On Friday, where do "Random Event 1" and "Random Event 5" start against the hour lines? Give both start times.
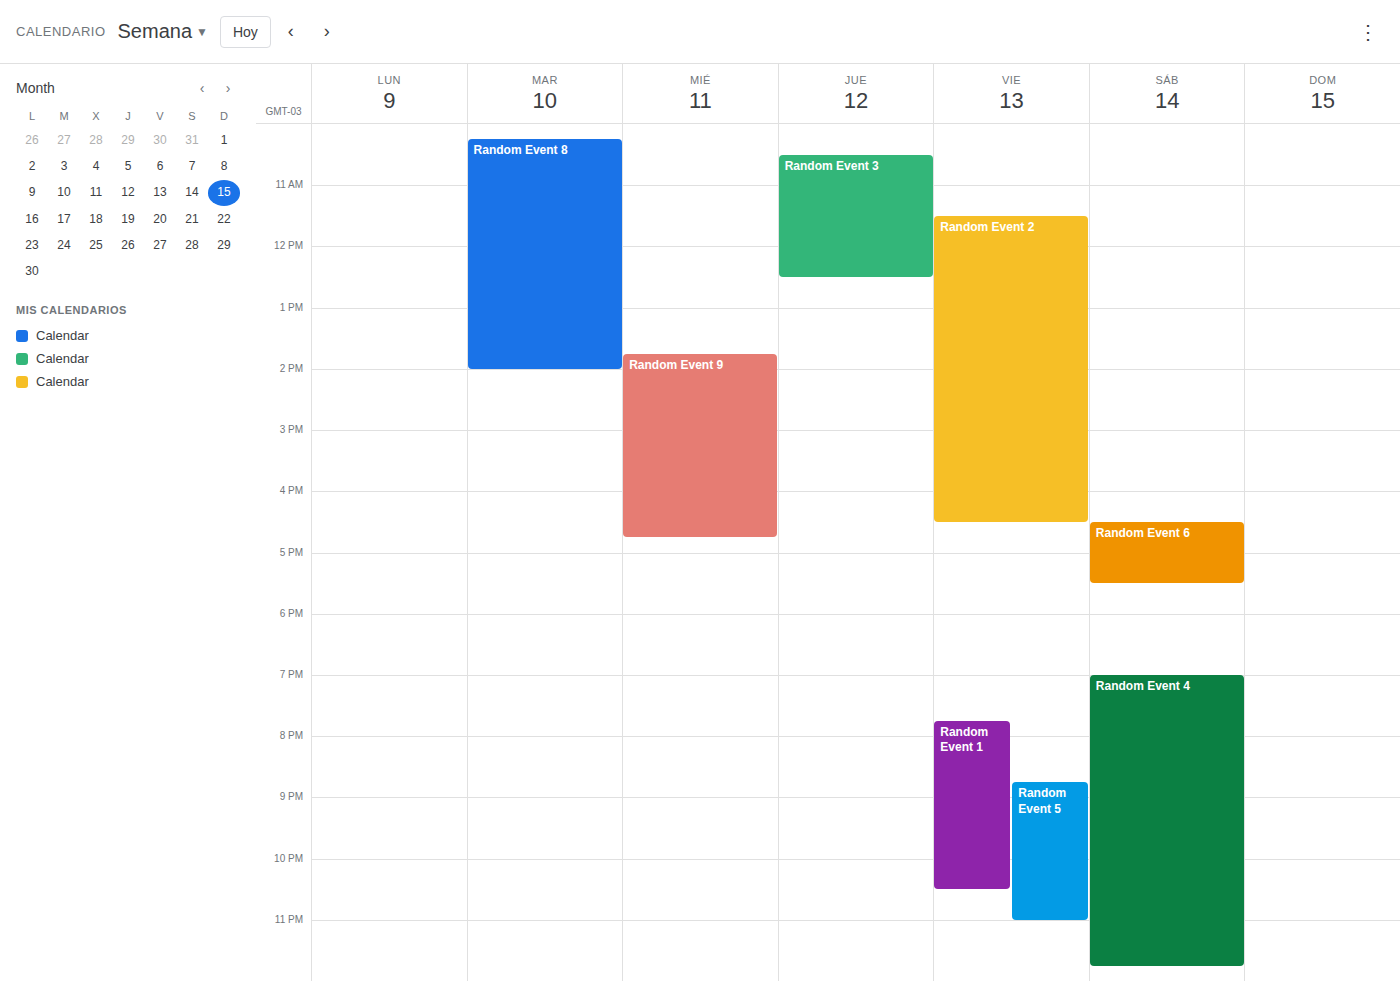
"Random Event 1": 19:45, neither: three quarters of the way from the 19:00 line to the 20:00 line. "Random Event 5": 20:45, neither: three quarters of the way from the 20:00 line to the 21:00 line.